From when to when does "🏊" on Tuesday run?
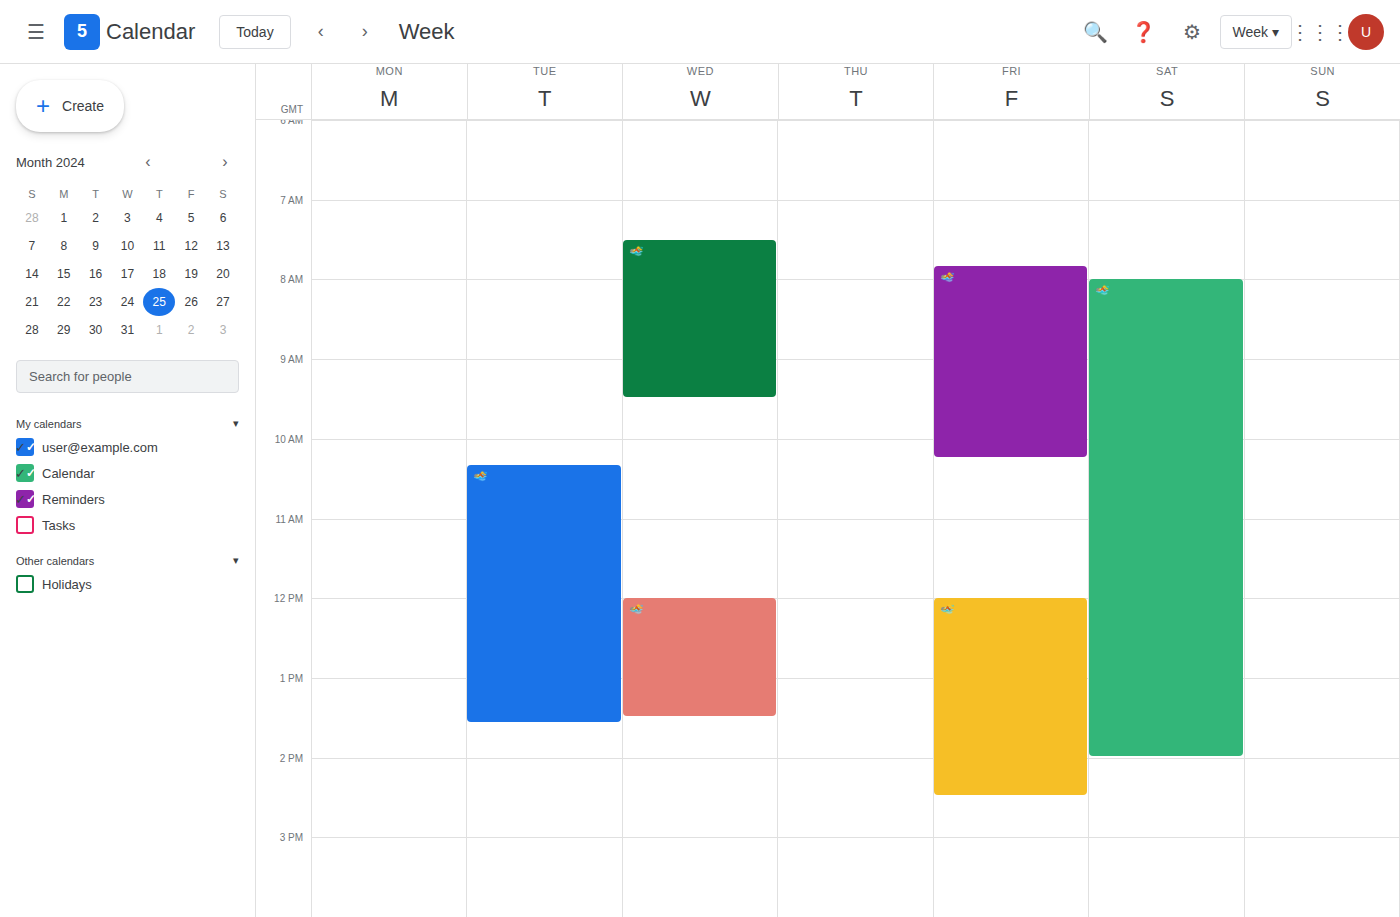
10:20 AM to 1:35 PM